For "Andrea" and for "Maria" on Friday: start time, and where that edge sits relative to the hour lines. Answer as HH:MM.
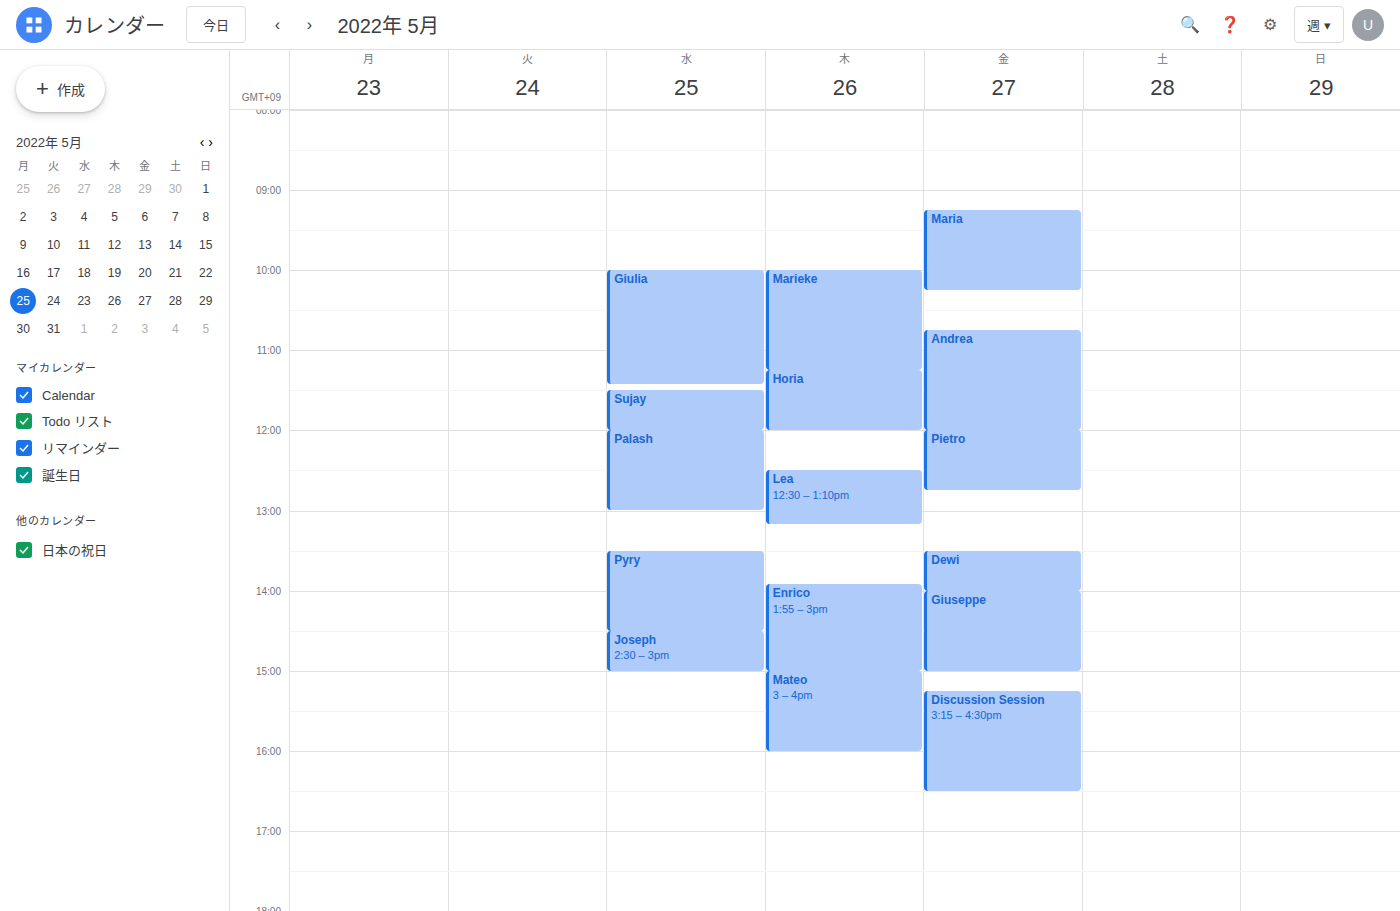
"Andrea": 10:45, neither: three quarters of the way from the 10:00 line to the 11:00 line. "Maria": 09:15, neither: a quarter of the way from the 09:00 line to the 10:00 line.